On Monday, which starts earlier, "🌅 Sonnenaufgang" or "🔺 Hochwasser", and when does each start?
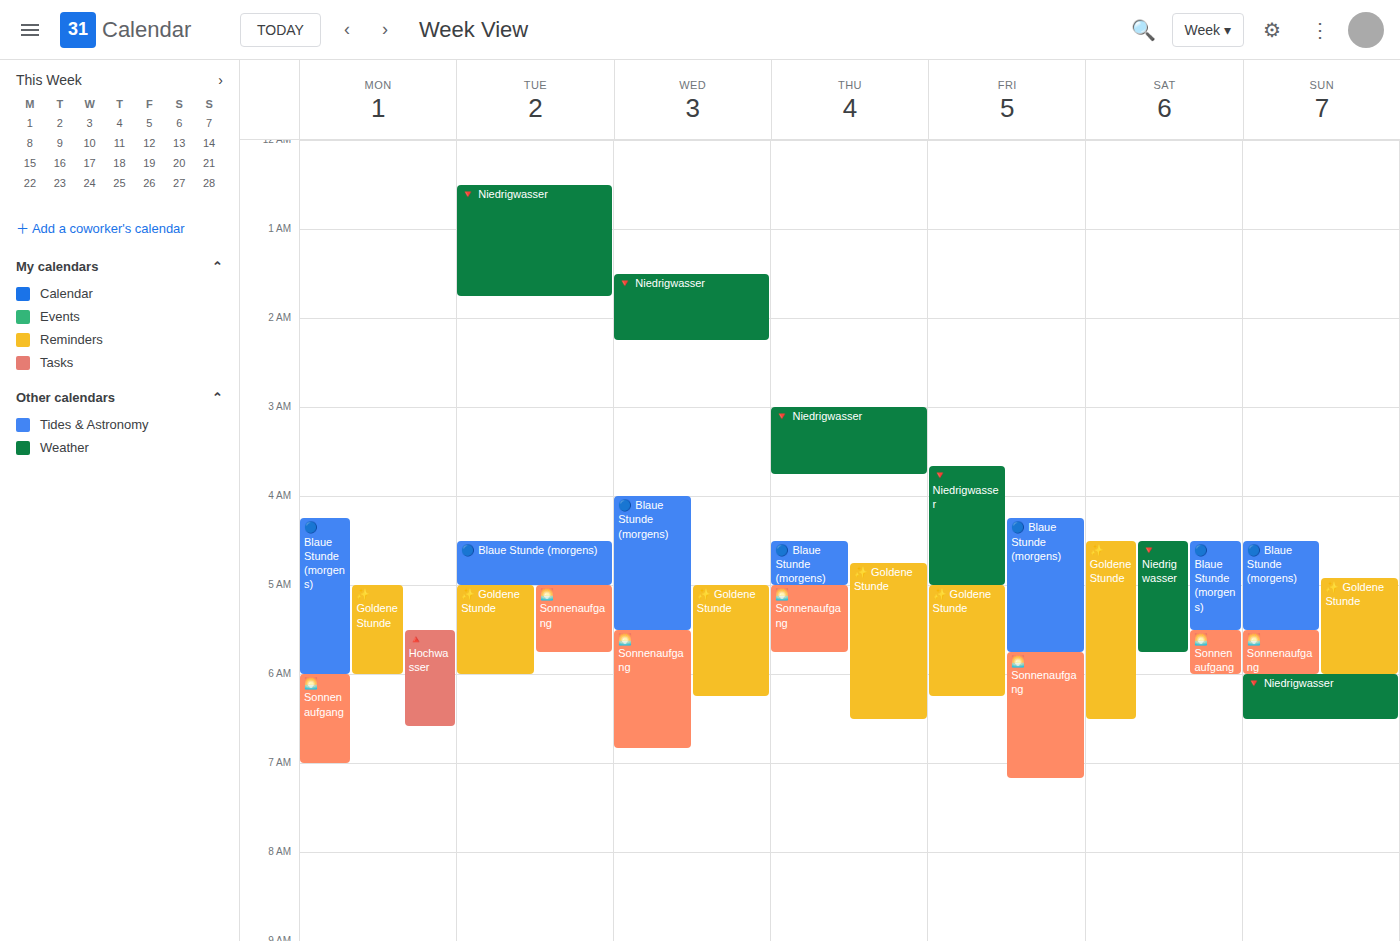
"🔺 Hochwasser" 5:30 AM; "🌅 Sonnenaufgang" 6:00 AM.